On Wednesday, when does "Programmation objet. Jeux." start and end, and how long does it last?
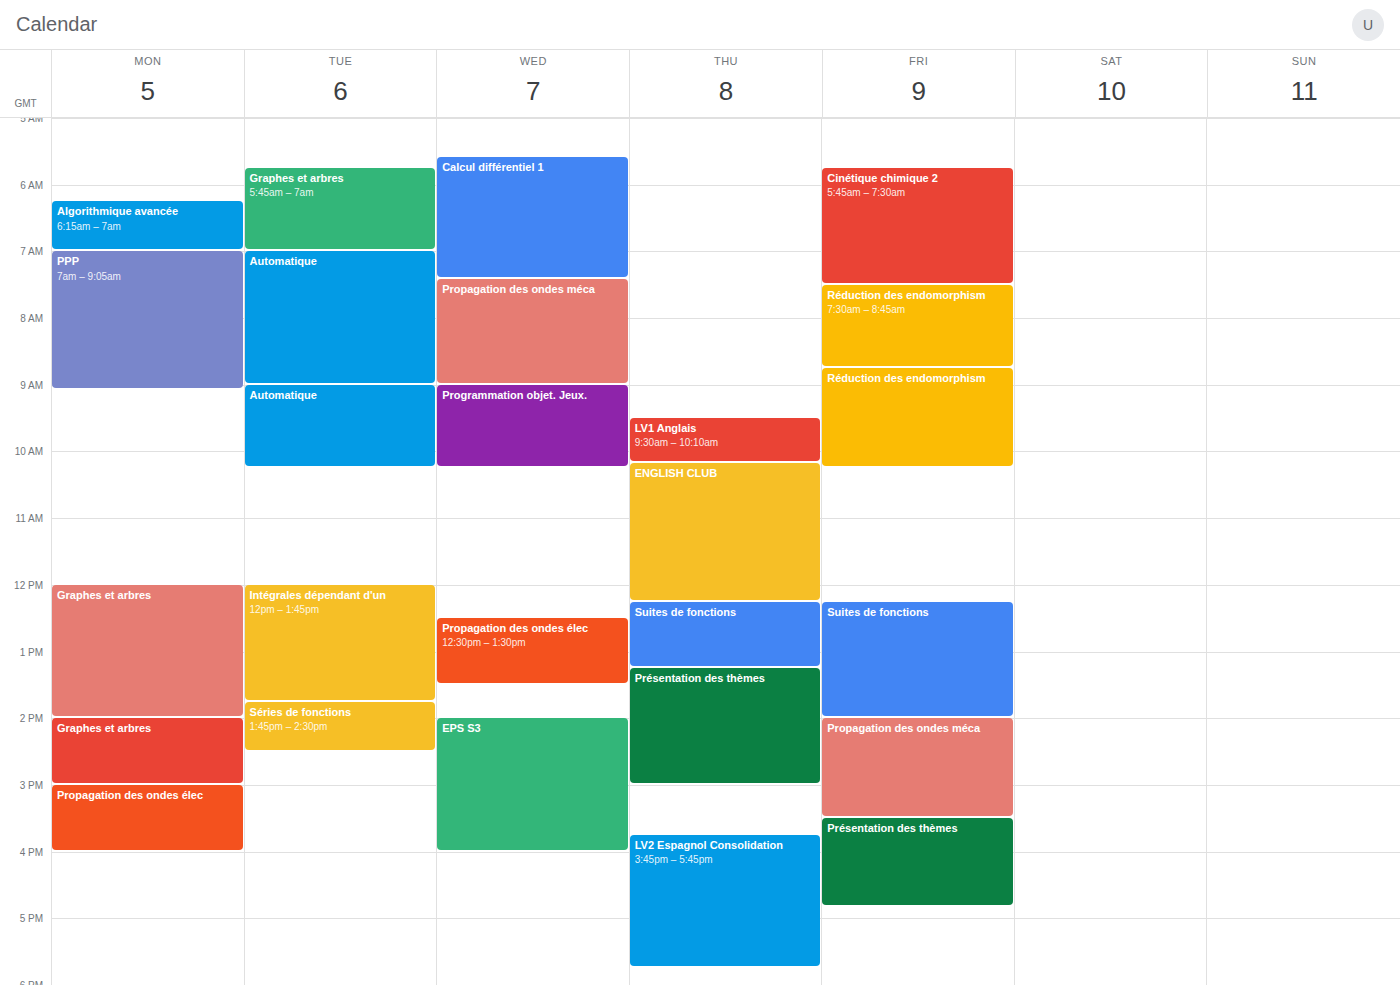
9:00 AM to 10:15 AM, 1 hour 15 minutes